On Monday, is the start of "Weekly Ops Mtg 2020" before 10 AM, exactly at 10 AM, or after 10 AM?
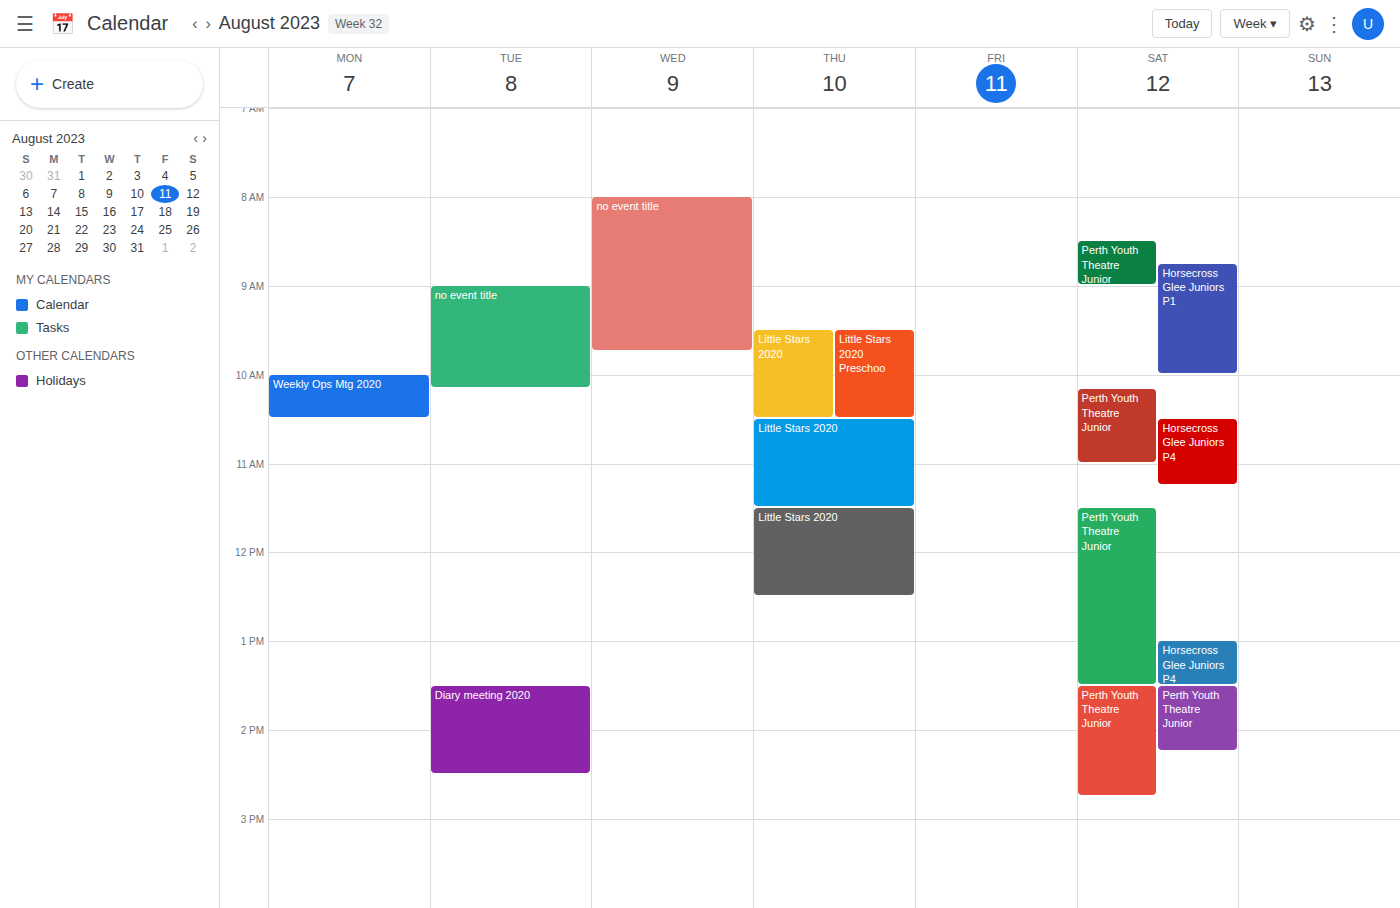
10:00 AM -- exactly at 10 AM, on the 10 AM line.